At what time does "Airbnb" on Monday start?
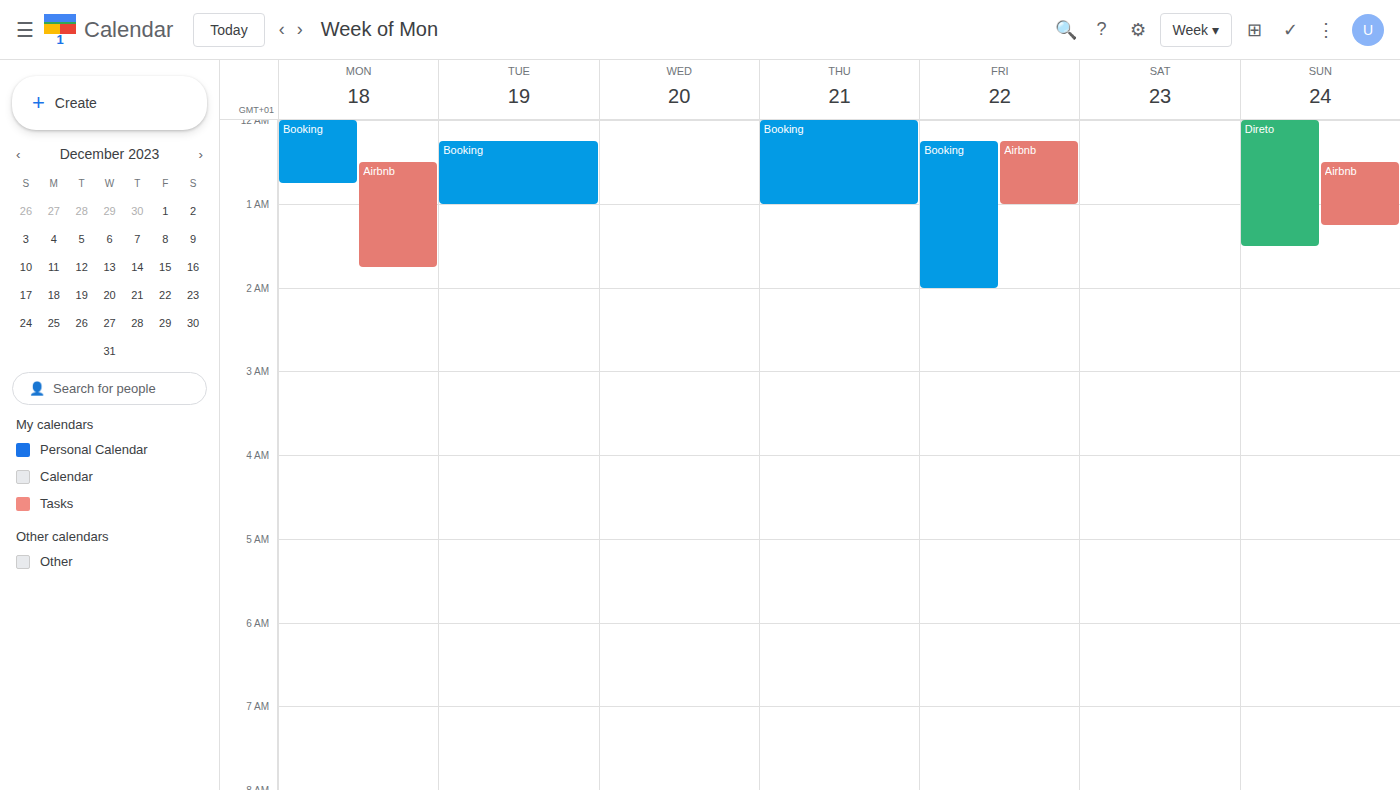
12:30 AM